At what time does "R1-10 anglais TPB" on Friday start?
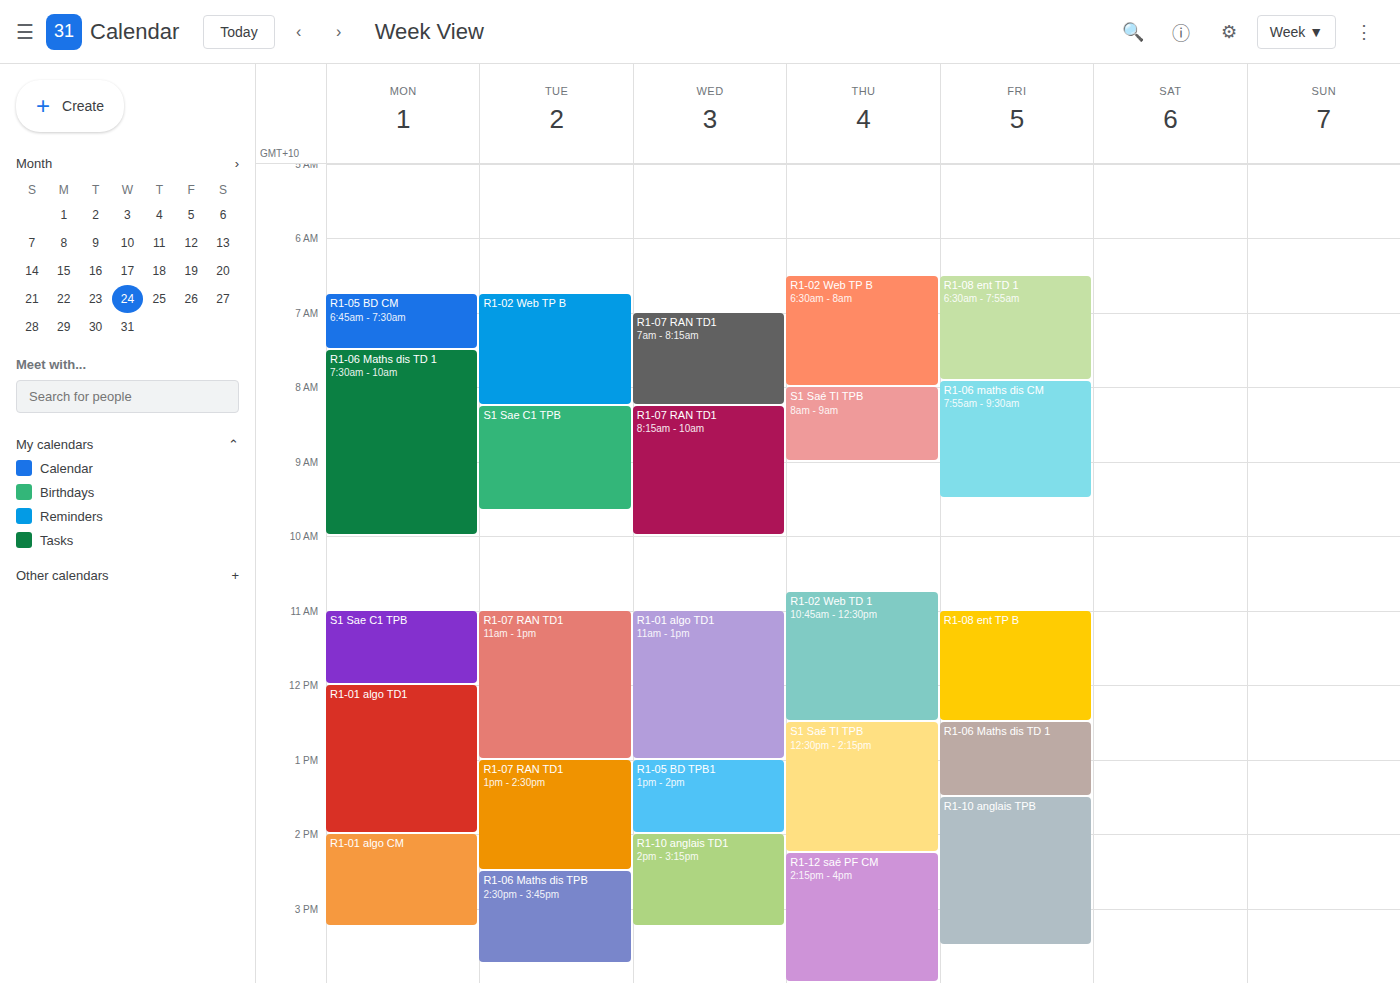
1:30 PM